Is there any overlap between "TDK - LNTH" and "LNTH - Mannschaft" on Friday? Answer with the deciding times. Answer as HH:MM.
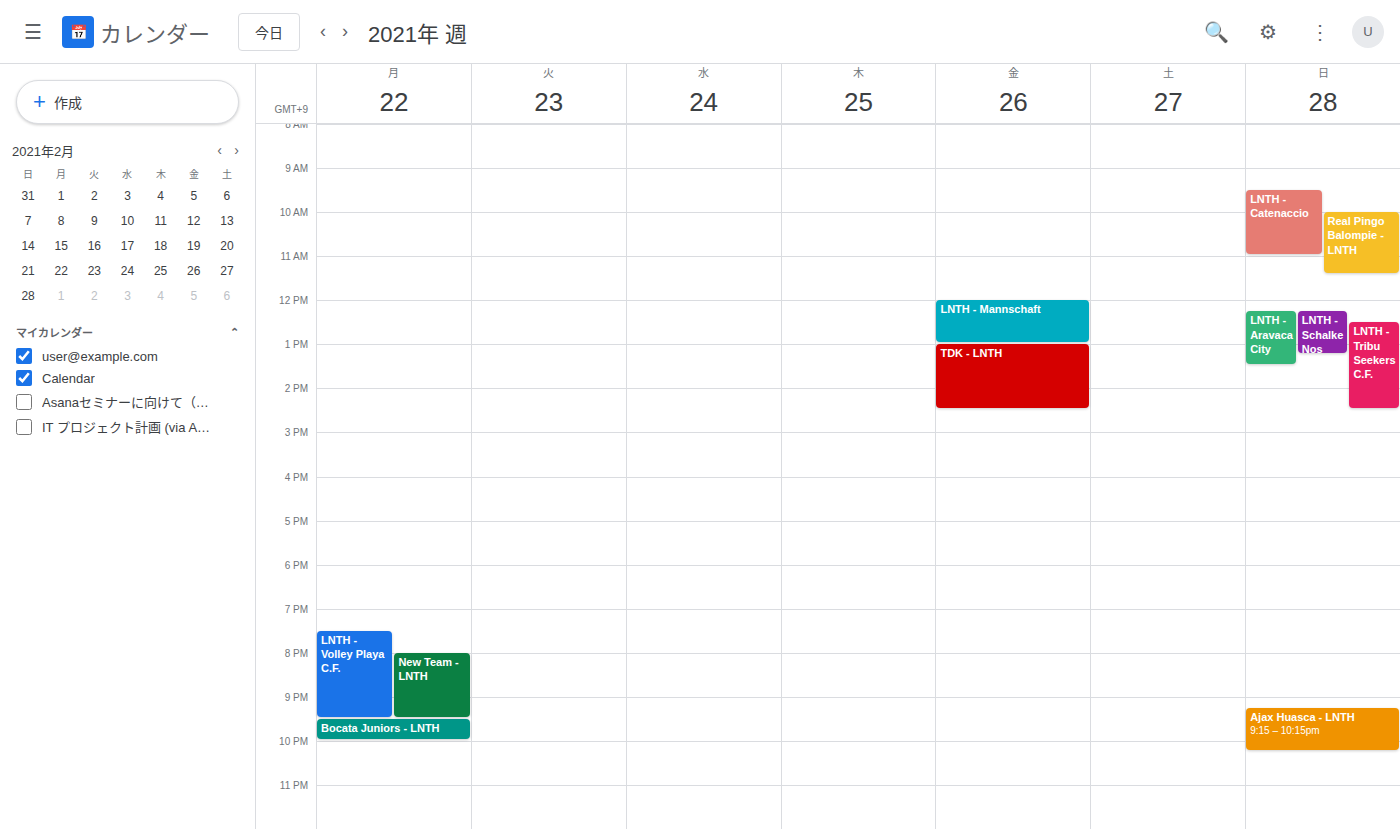
"LNTH - Mannschaft" ends at 13:00, exactly when "TDK - LNTH" starts -- they touch but do not overlap.